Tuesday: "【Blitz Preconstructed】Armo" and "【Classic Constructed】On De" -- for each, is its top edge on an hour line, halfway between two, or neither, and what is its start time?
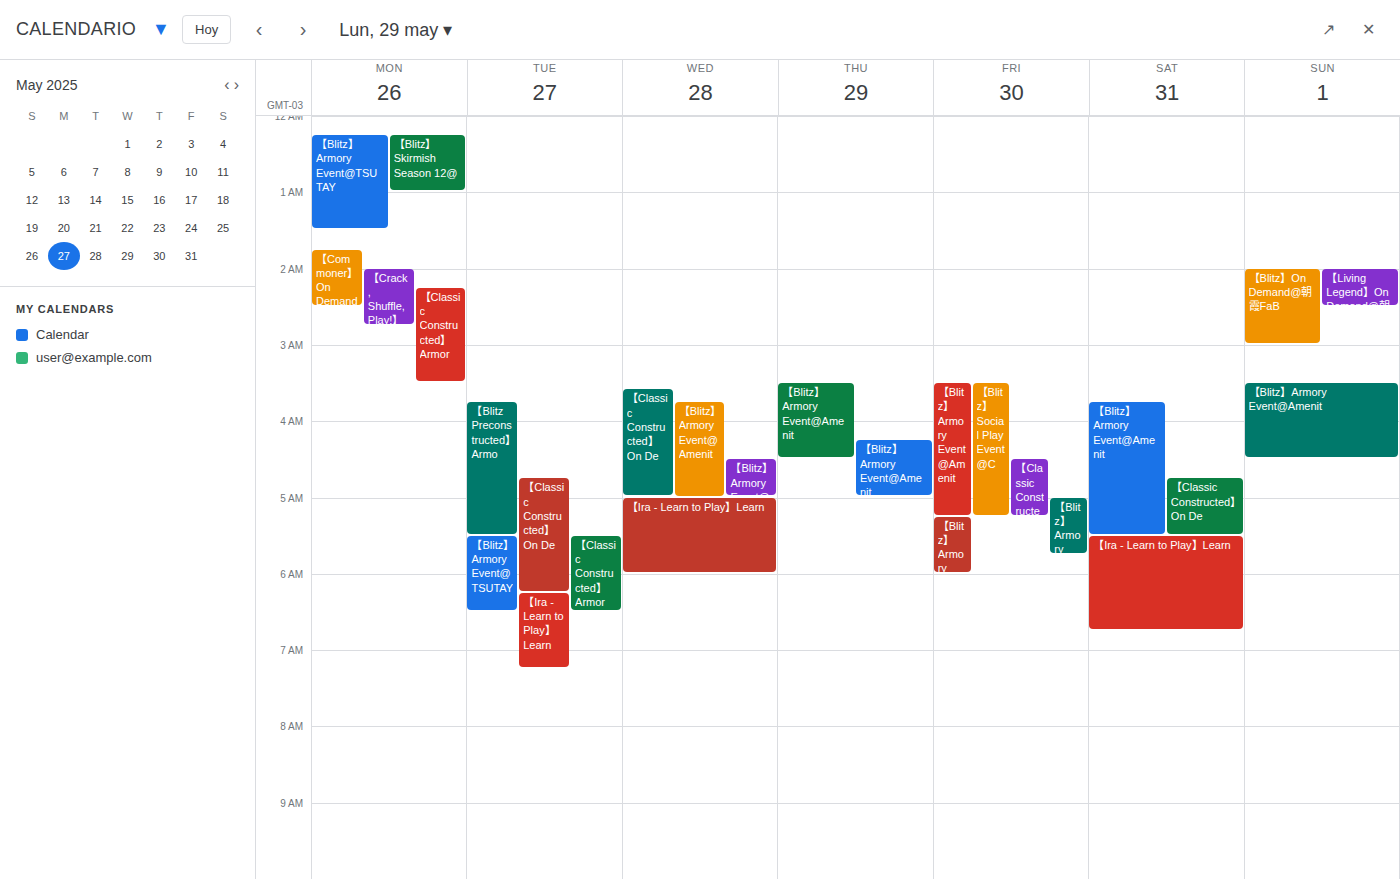
"【Blitz Preconstructed】Armo": 3:45 AM, neither: three quarters of the way from the 3 AM line to the 4 AM line. "【Classic Constructed】On De": 4:45 AM, neither: three quarters of the way from the 4 AM line to the 5 AM line.